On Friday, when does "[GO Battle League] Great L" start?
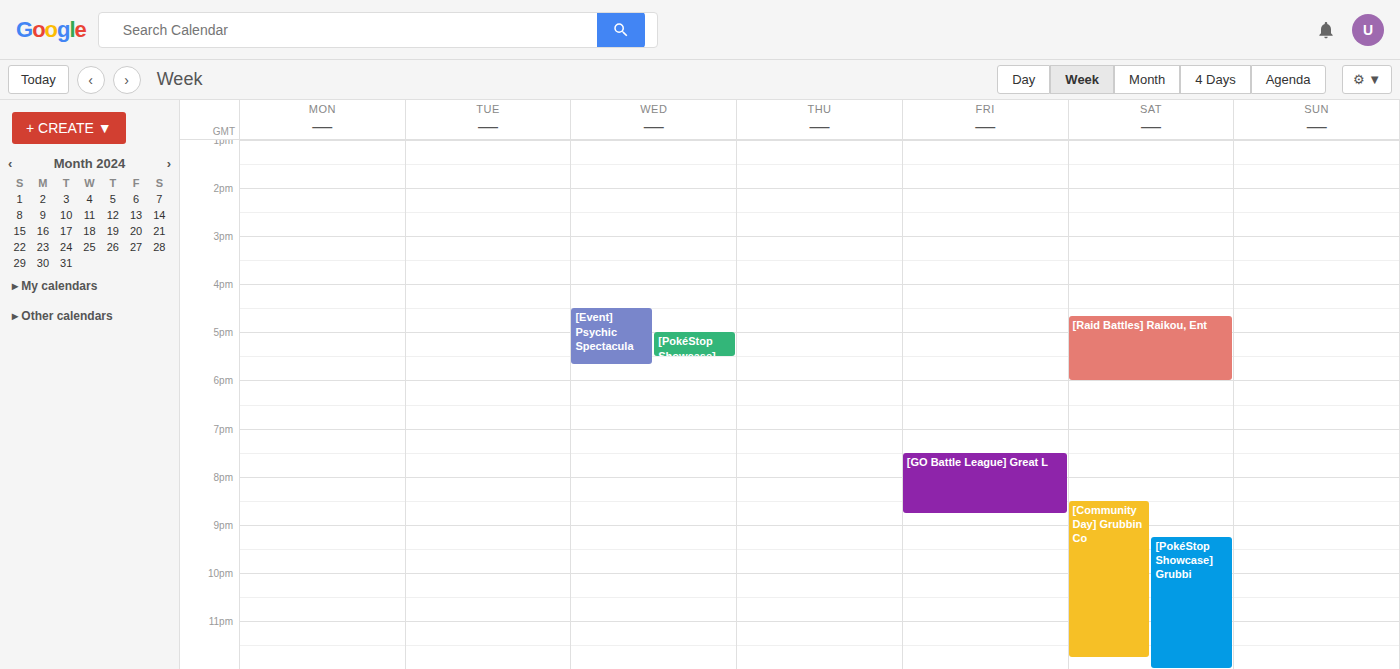
7:30 PM